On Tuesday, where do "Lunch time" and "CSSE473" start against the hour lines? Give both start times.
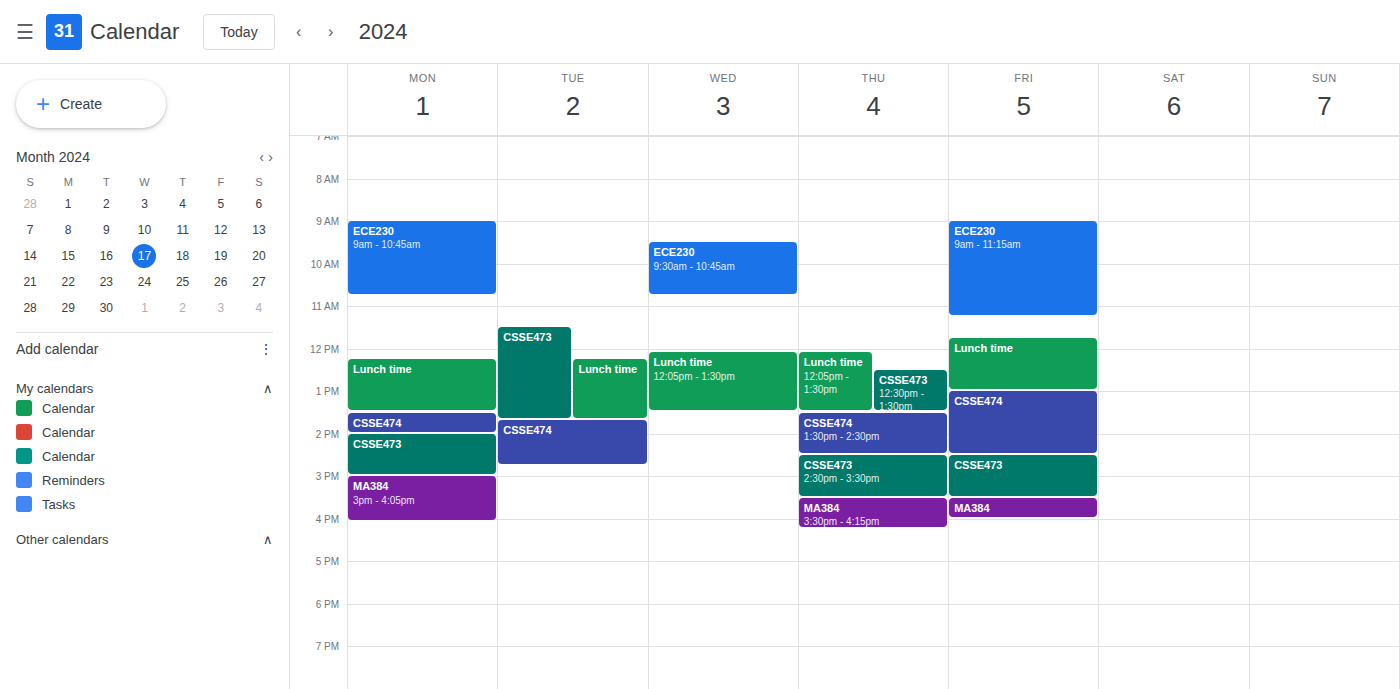
"Lunch time": 12:15 PM, neither: a quarter of the way from the 12 PM line to the 1 PM line. "CSSE473": 11:30 AM, halfway between the 11 AM and 12 PM lines.